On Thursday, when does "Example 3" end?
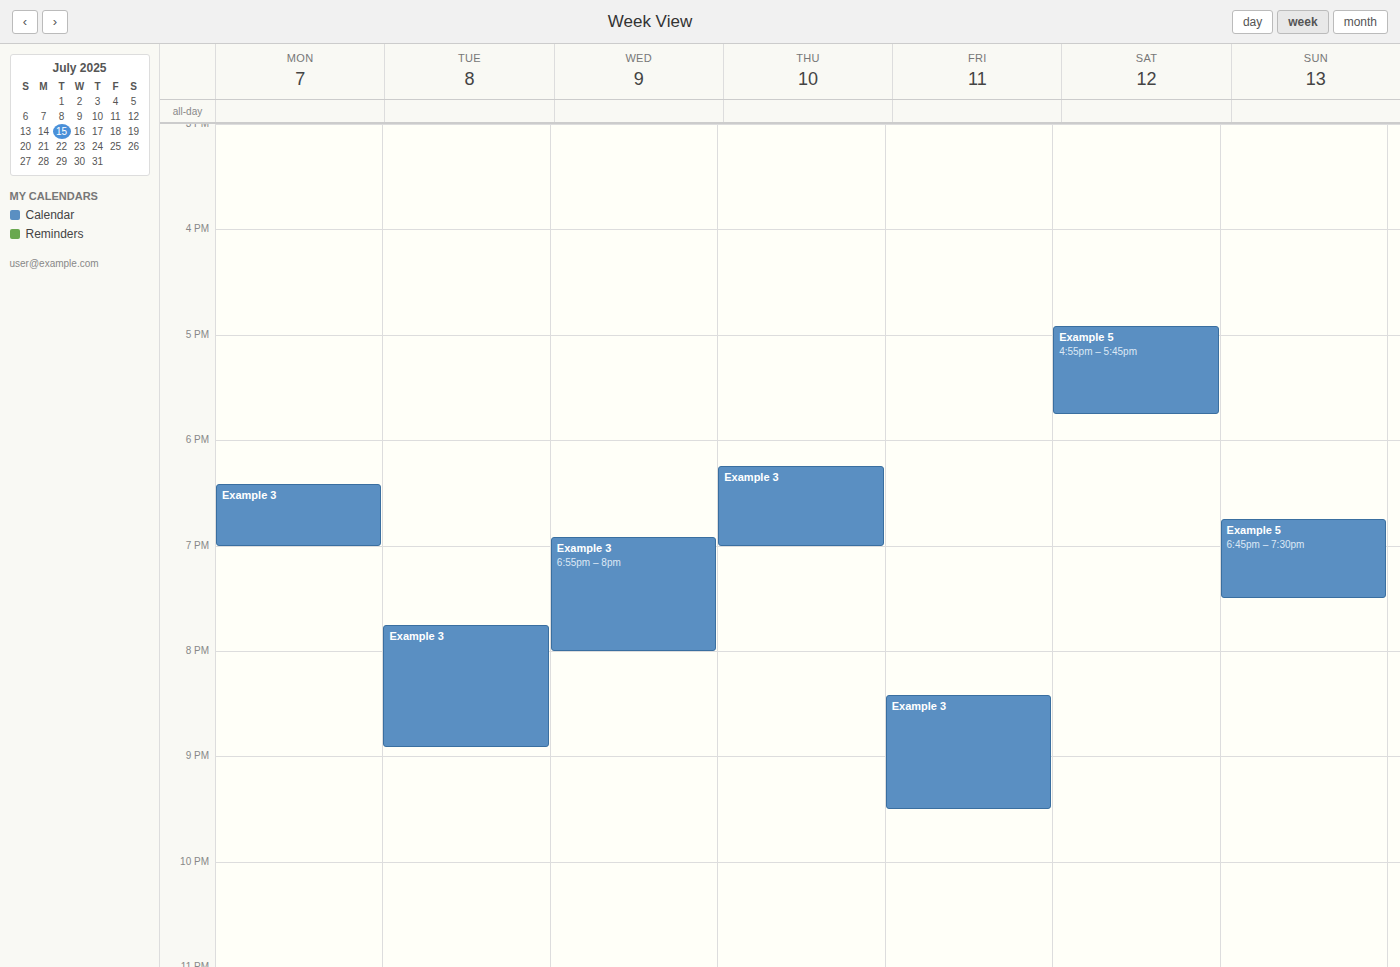
19:00